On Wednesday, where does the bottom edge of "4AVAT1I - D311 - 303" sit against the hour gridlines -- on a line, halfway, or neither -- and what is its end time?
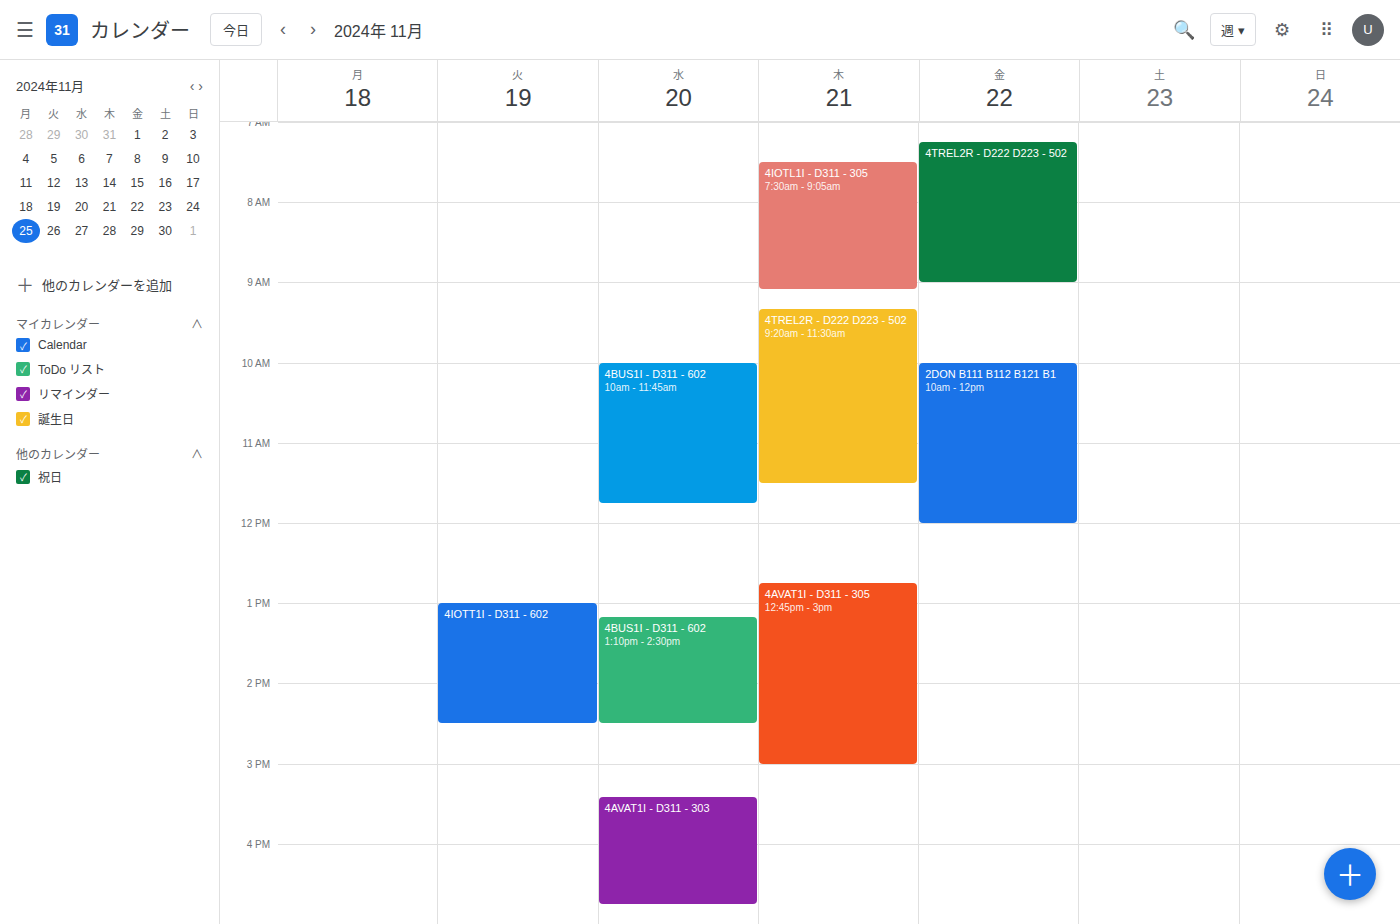
4:45 PM -- neither: three quarters of the way from the 4 PM line to the 5 PM line.